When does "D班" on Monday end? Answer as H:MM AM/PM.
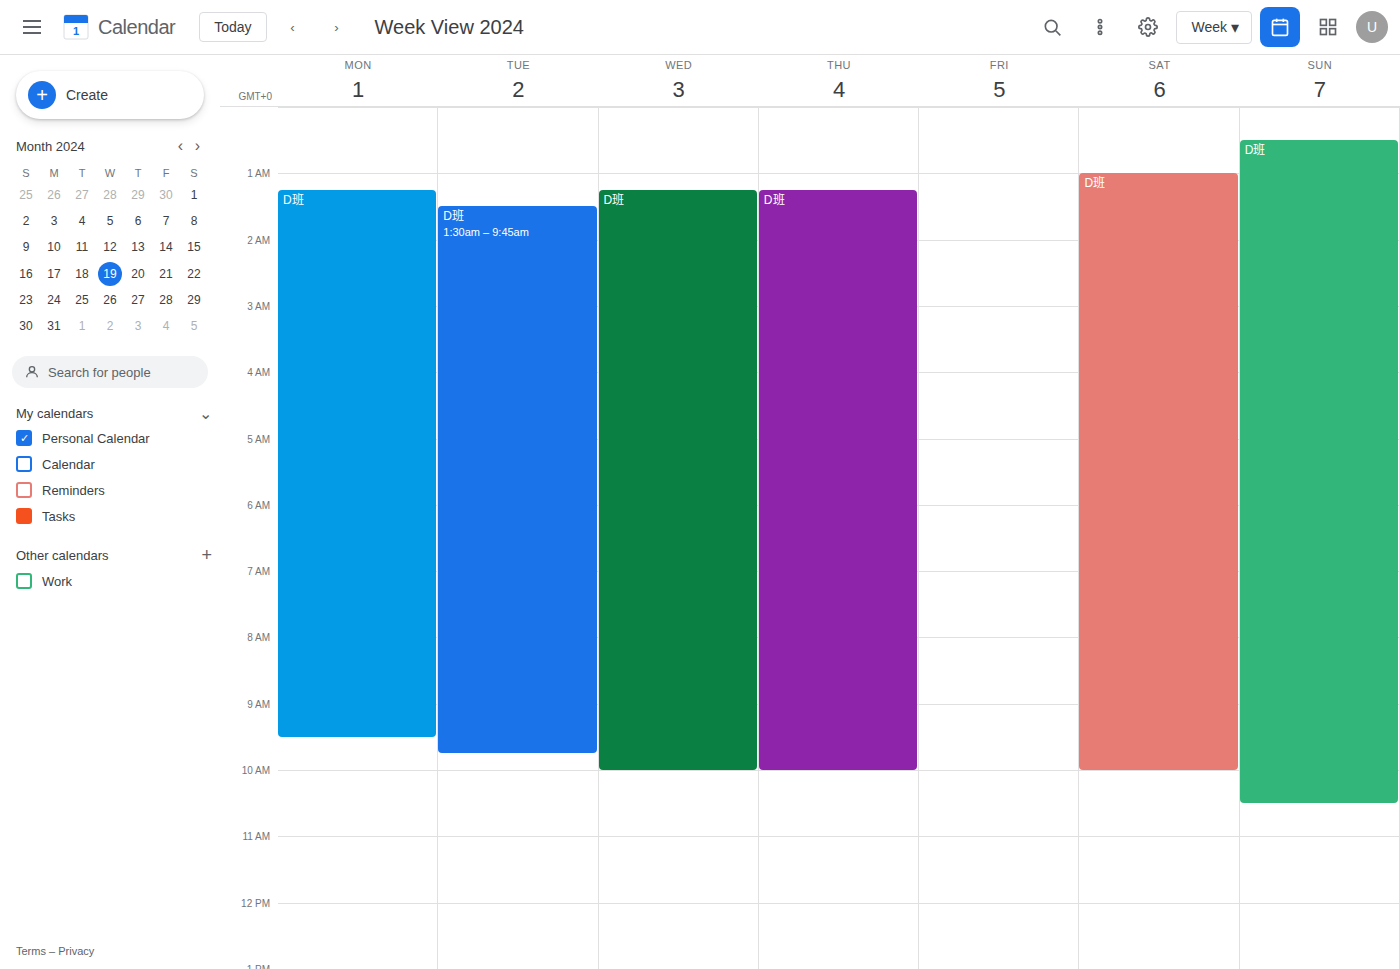
9:30 AM